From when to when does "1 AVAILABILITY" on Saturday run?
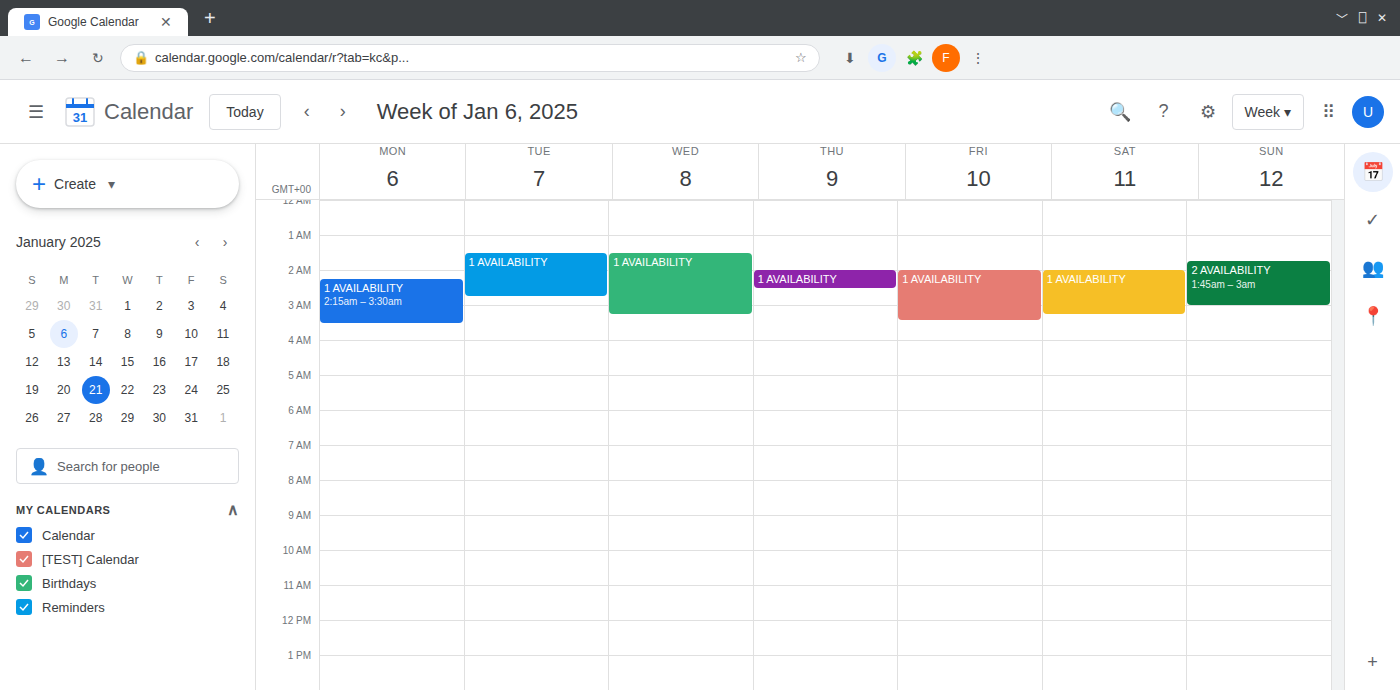
2:00 AM to 3:15 AM